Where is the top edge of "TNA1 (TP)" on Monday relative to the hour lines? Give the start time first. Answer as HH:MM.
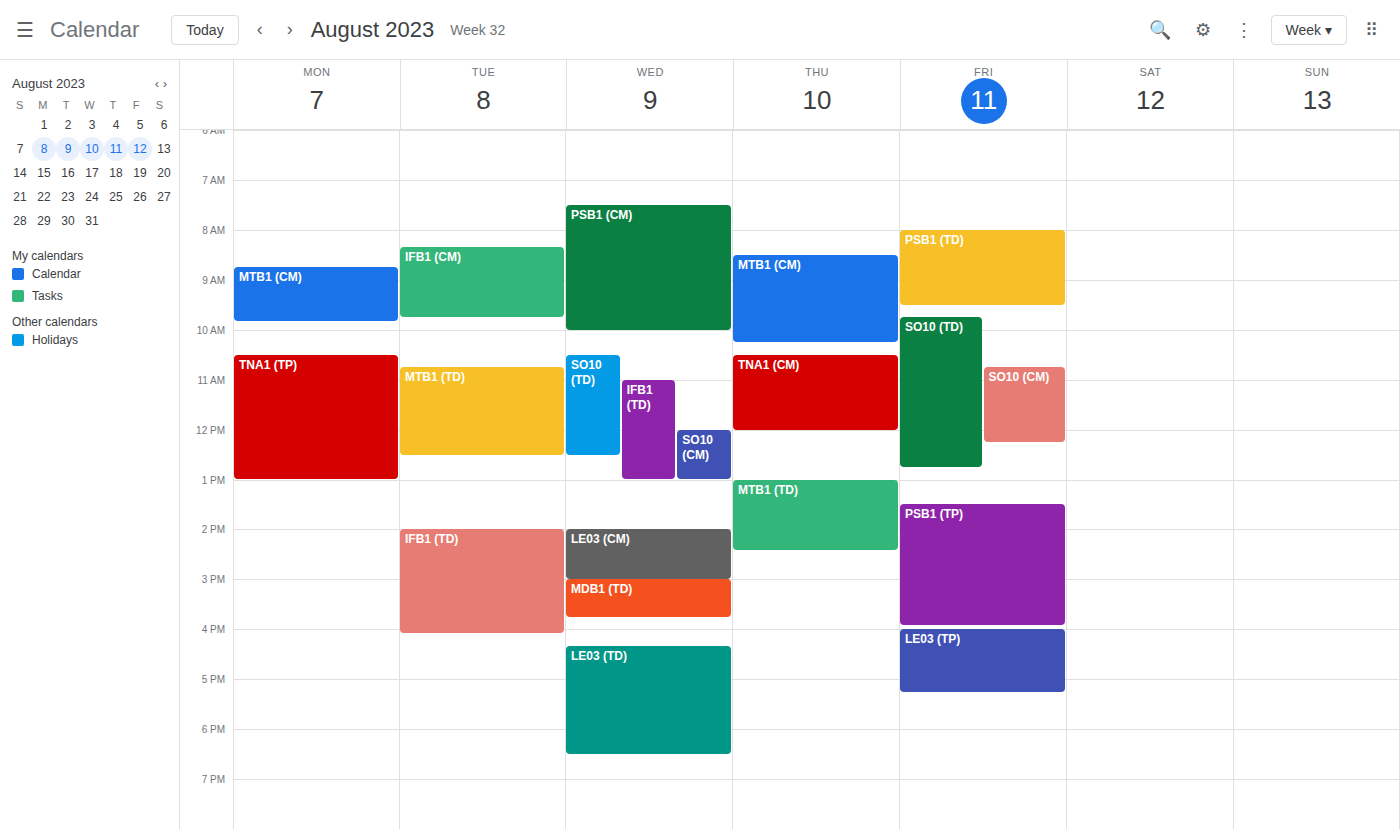
10:30 -- halfway between the 10:00 and 11:00 lines.